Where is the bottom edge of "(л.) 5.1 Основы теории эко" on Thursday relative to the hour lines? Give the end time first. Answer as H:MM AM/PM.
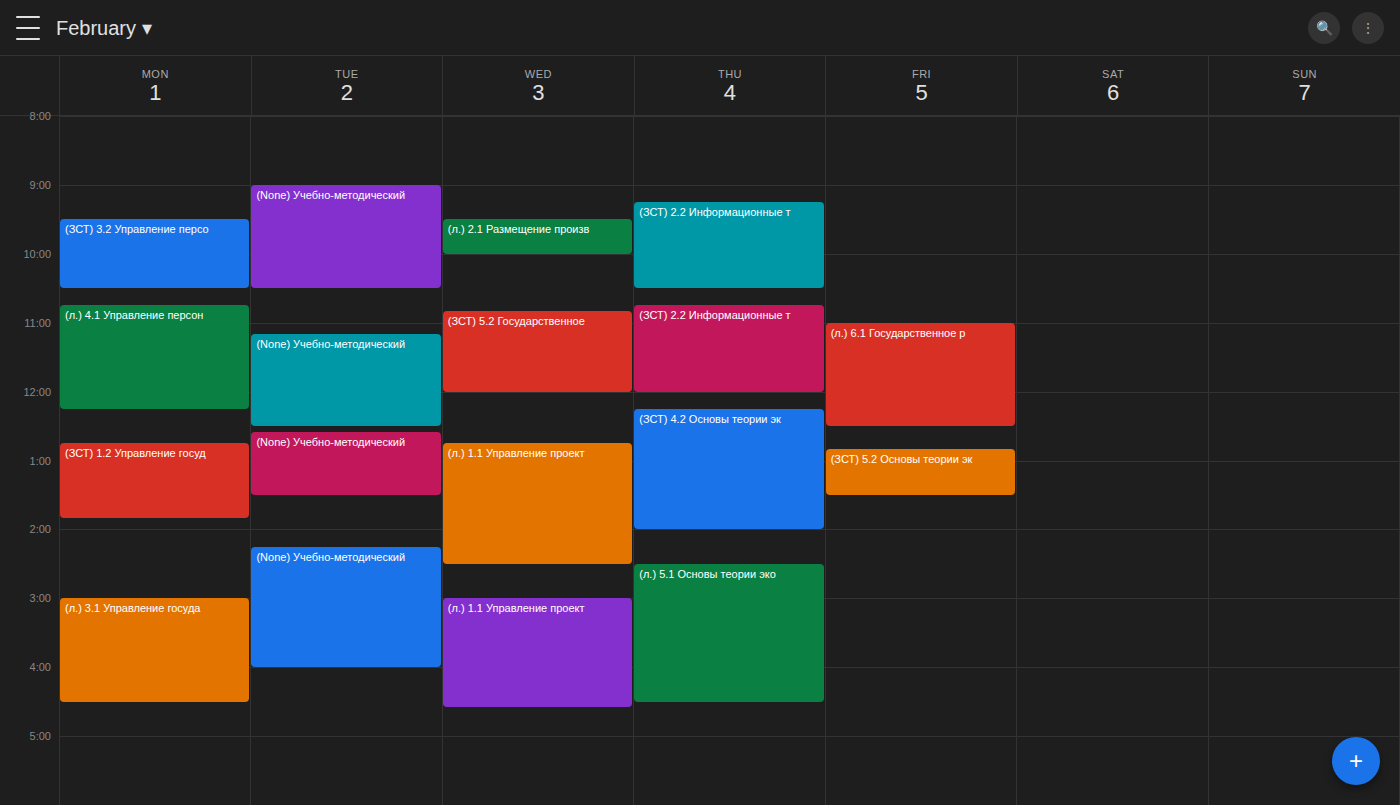
4:30 PM -- halfway between the 4 PM and 5 PM lines.